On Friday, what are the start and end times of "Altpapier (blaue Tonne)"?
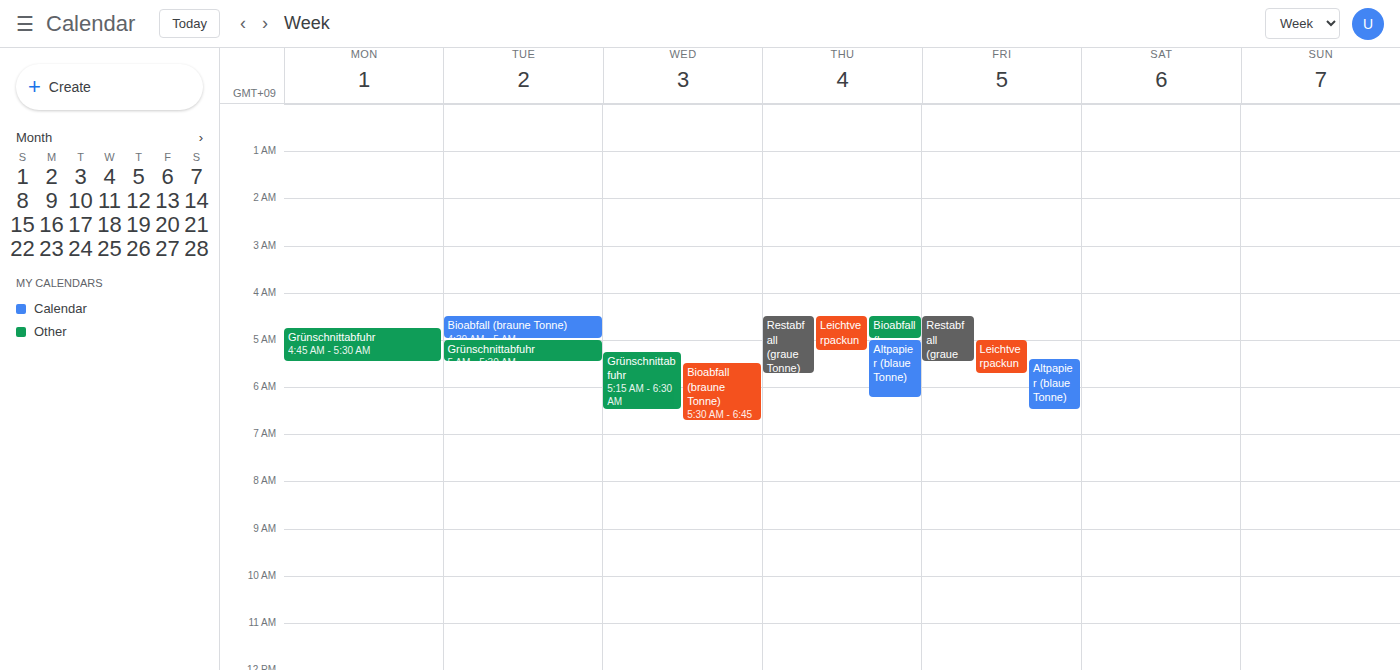
5:25 AM to 6:30 AM